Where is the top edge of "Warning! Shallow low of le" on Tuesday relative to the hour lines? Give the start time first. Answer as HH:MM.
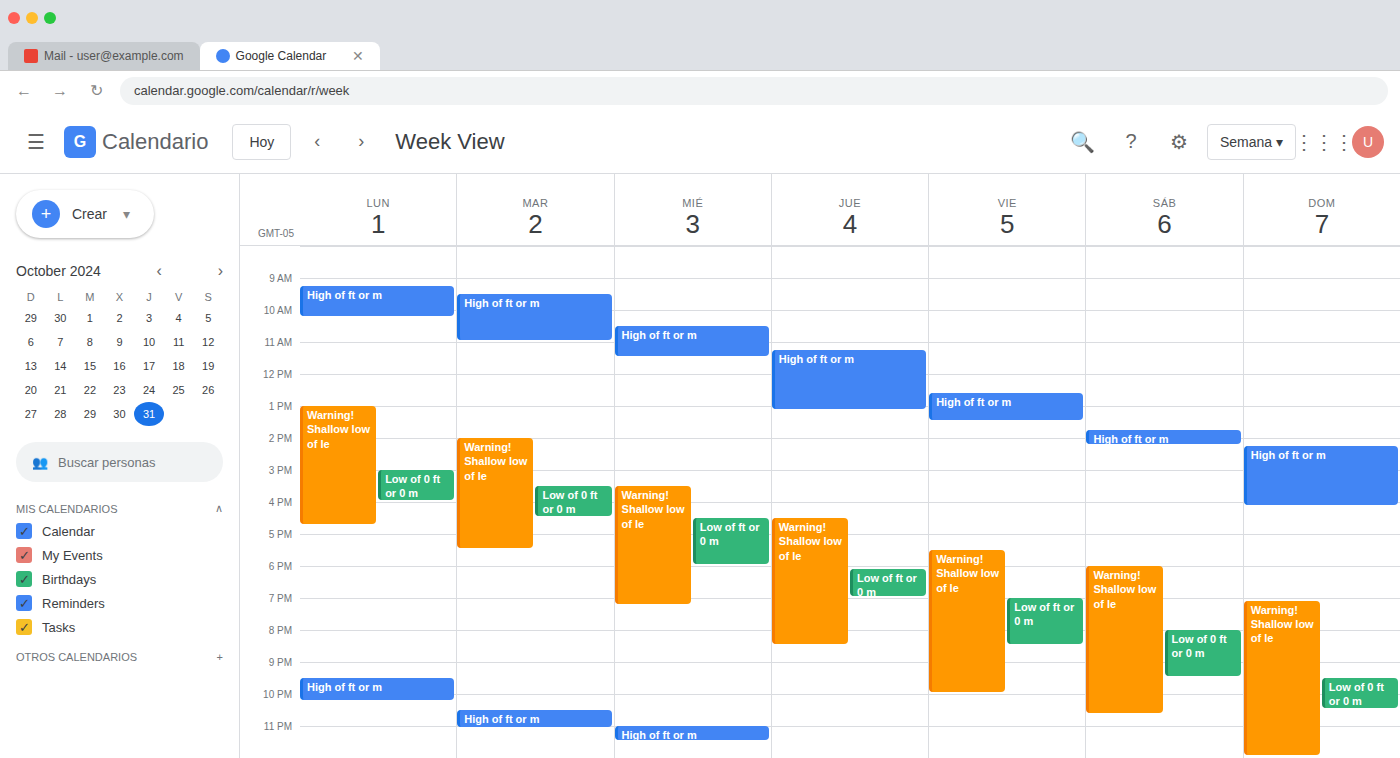
14:00 -- exactly on the 14:00 line.